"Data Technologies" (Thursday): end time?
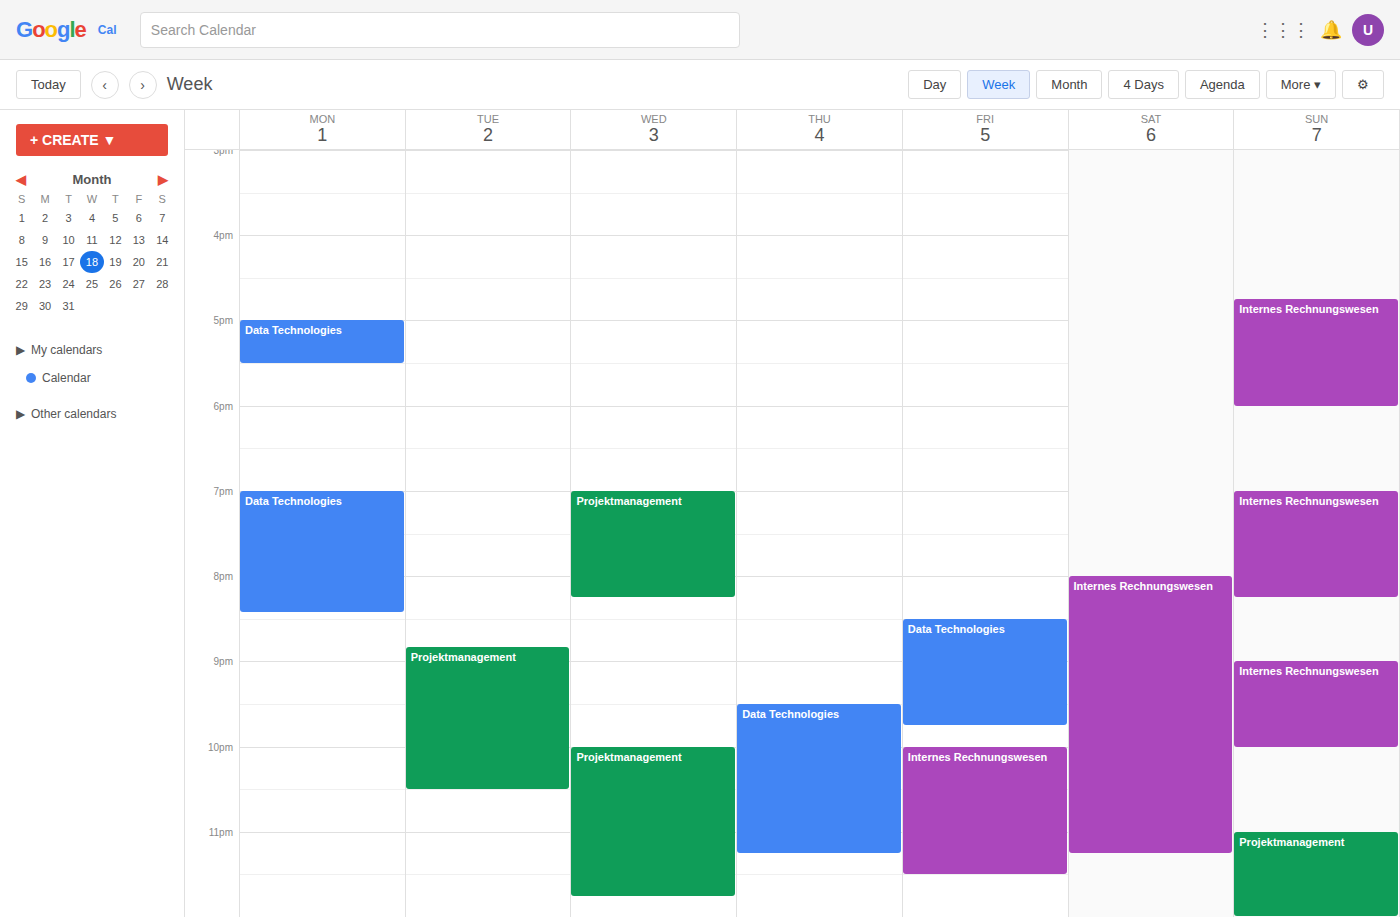
11:15 PM